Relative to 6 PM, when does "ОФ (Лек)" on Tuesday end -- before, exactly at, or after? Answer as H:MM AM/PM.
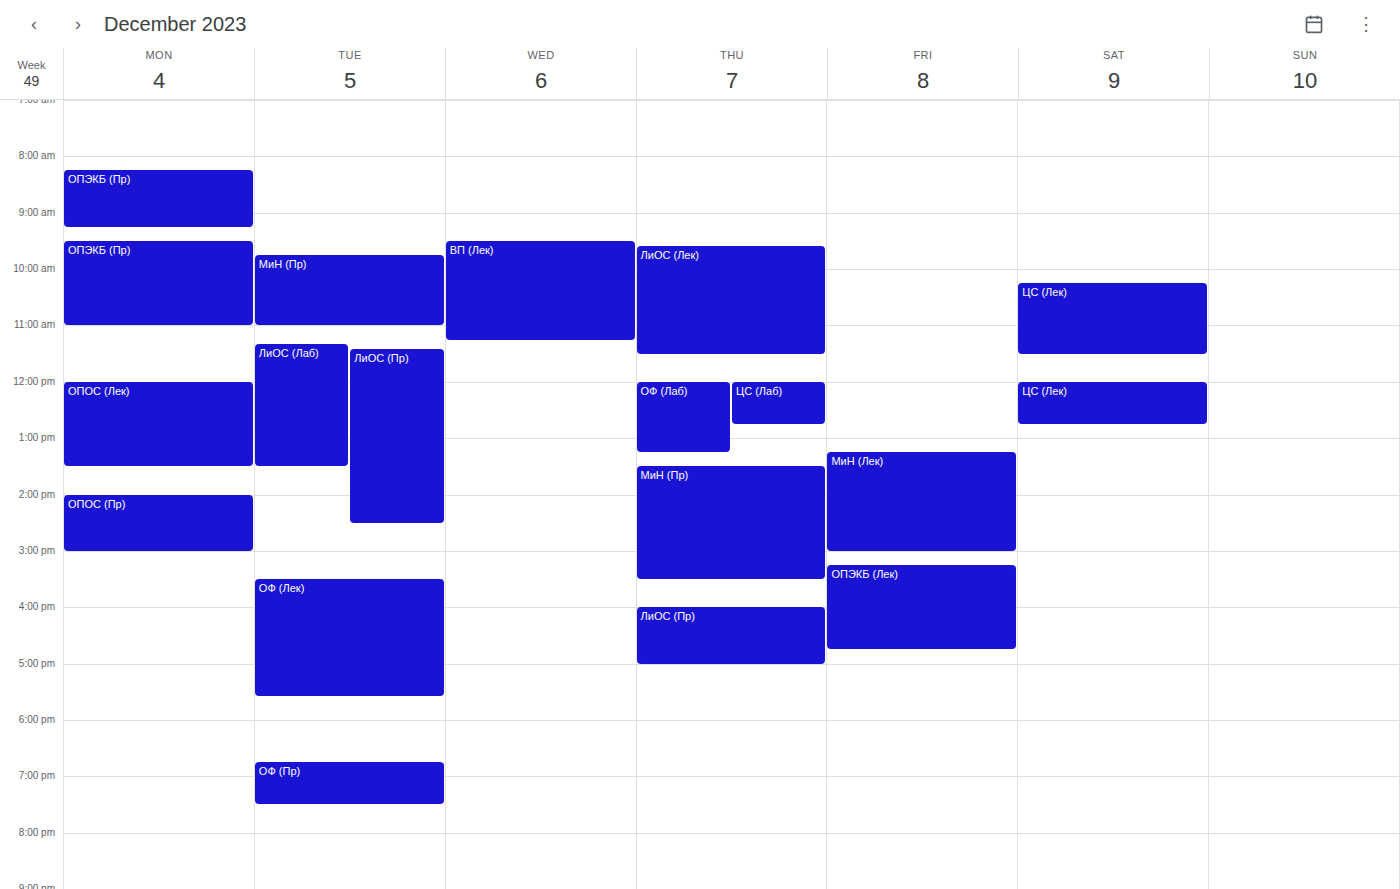
5:35 PM -- before 6 PM, 25 minutes above the 6 PM line.